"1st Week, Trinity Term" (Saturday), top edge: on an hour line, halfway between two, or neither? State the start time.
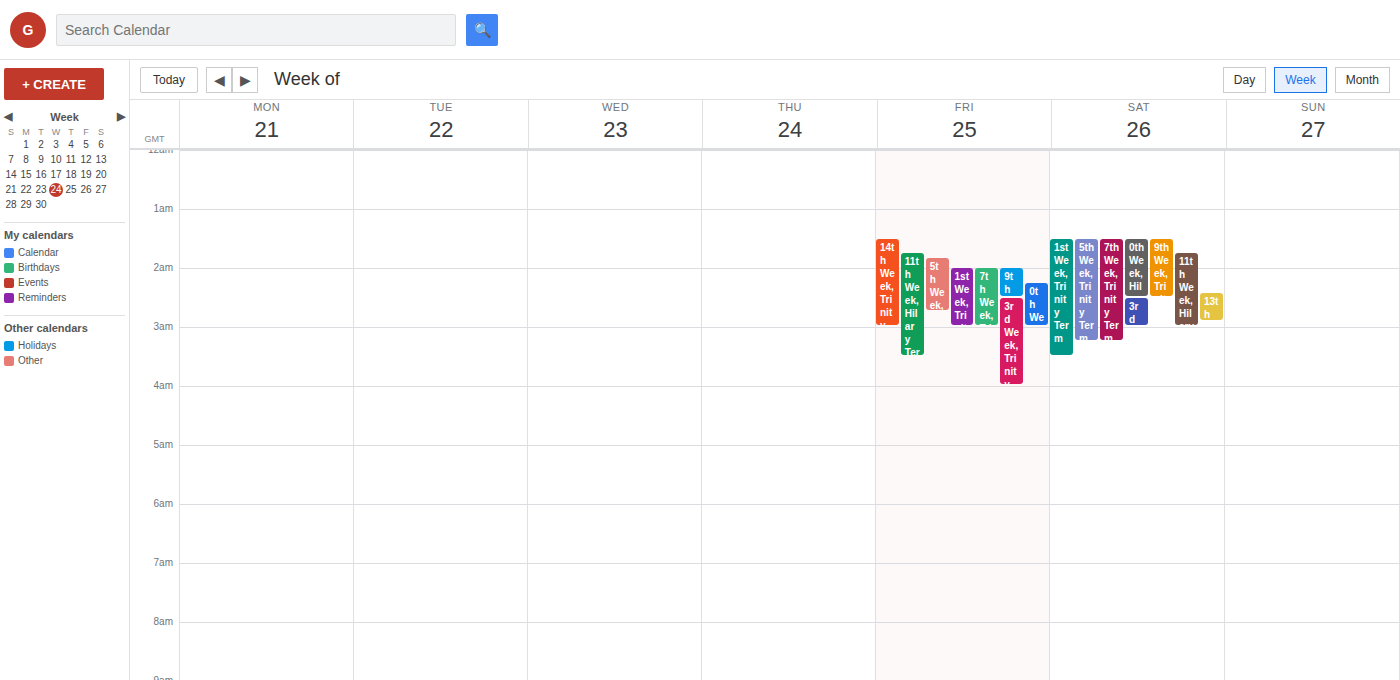
1:30 AM -- halfway between the 1 AM and 2 AM lines.